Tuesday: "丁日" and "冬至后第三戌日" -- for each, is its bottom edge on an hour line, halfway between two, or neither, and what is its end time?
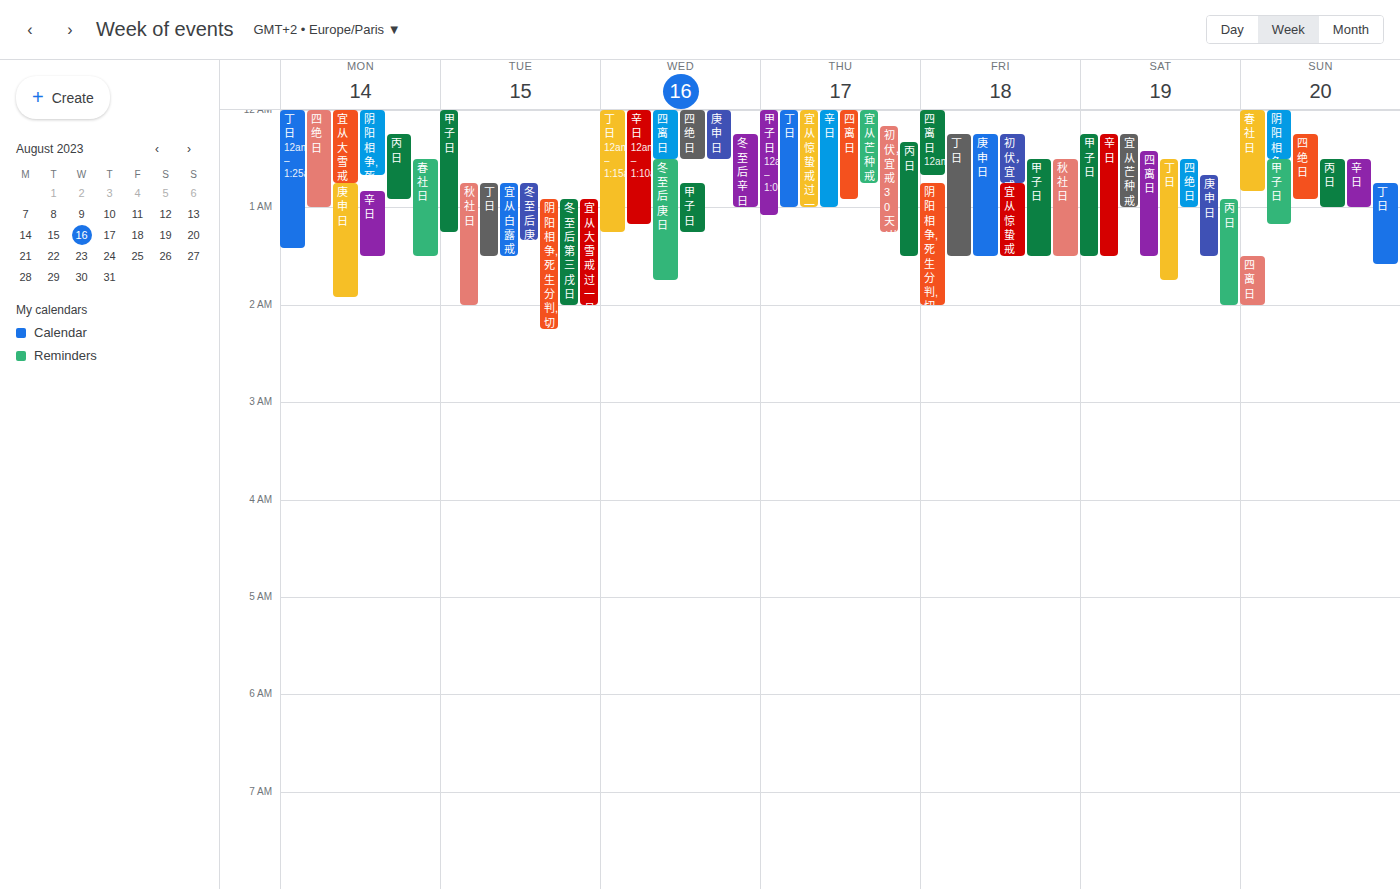
"丁日": 1:30 AM, halfway between the 1 AM and 2 AM lines. "冬至后第三戌日": 2:00 AM, exactly on the 2 AM line.